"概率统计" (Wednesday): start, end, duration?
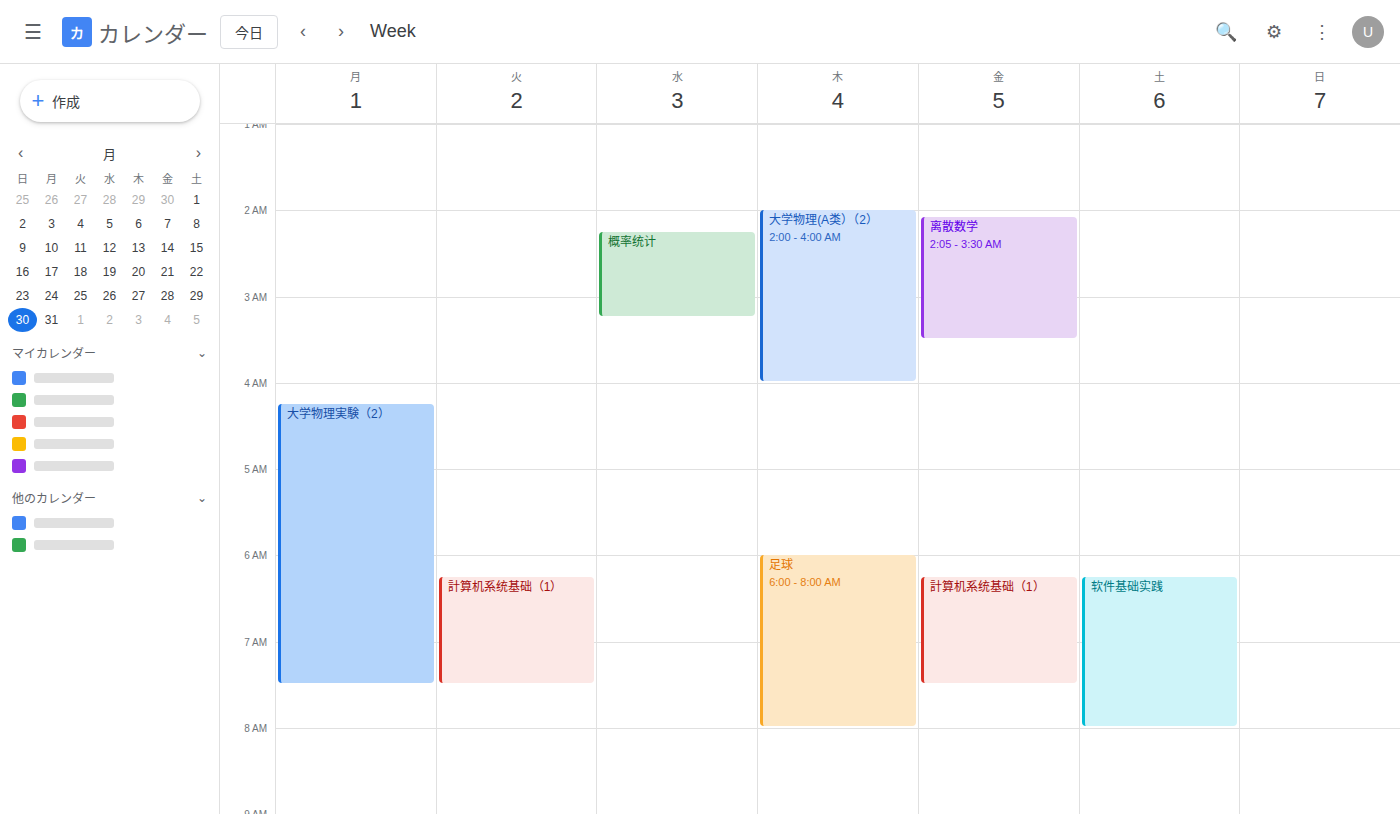
2:15 AM to 3:15 AM, 1 hour